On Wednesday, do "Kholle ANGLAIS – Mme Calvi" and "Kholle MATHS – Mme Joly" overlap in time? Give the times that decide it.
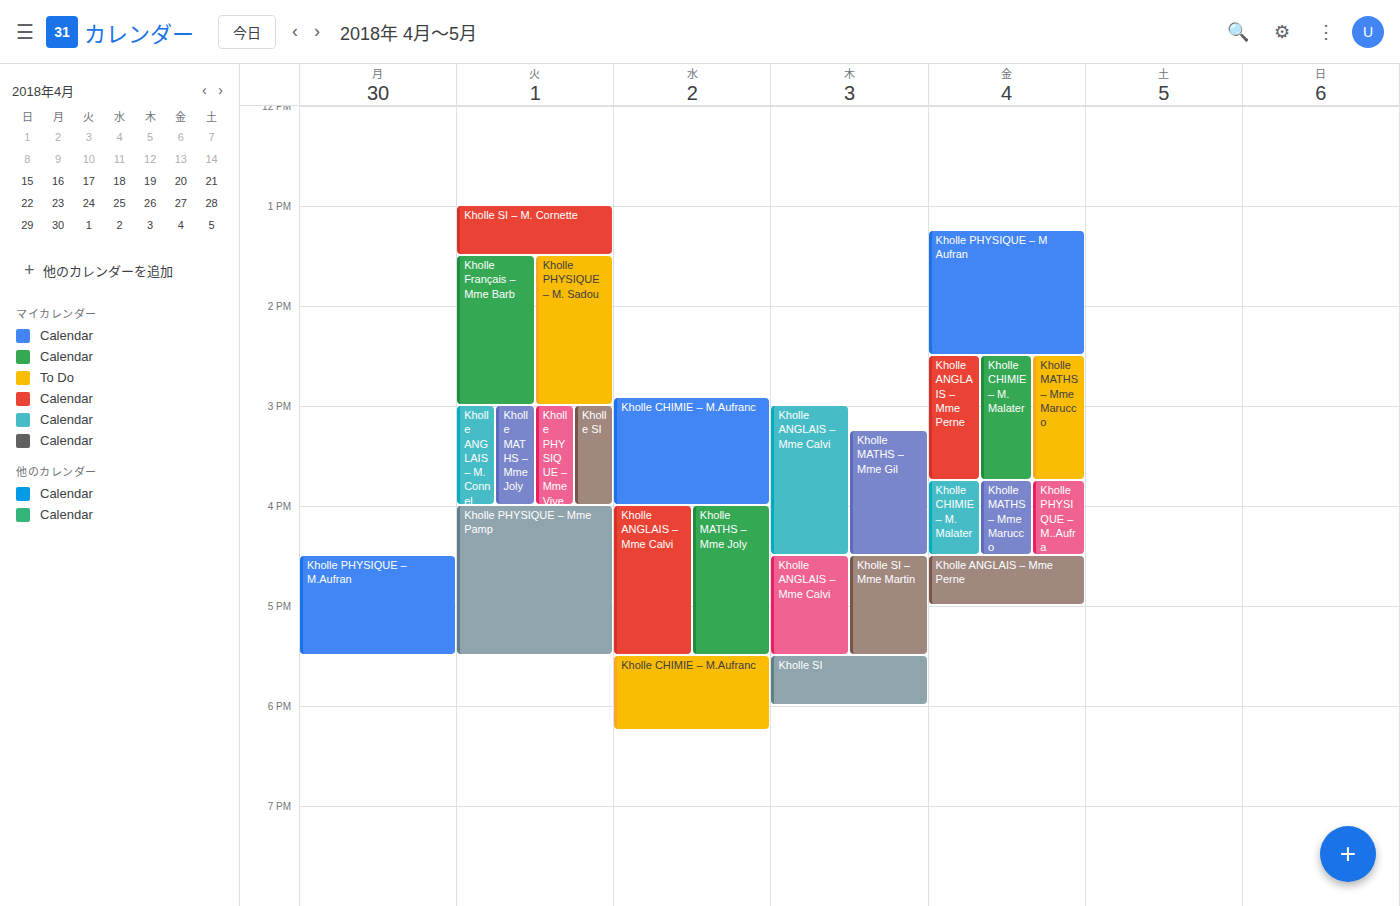
"Kholle ANGLAIS – Mme Calvi" runs 4:00 PM to 5:30 PM, inside "Kholle MATHS – Mme Joly" -- they overlap.